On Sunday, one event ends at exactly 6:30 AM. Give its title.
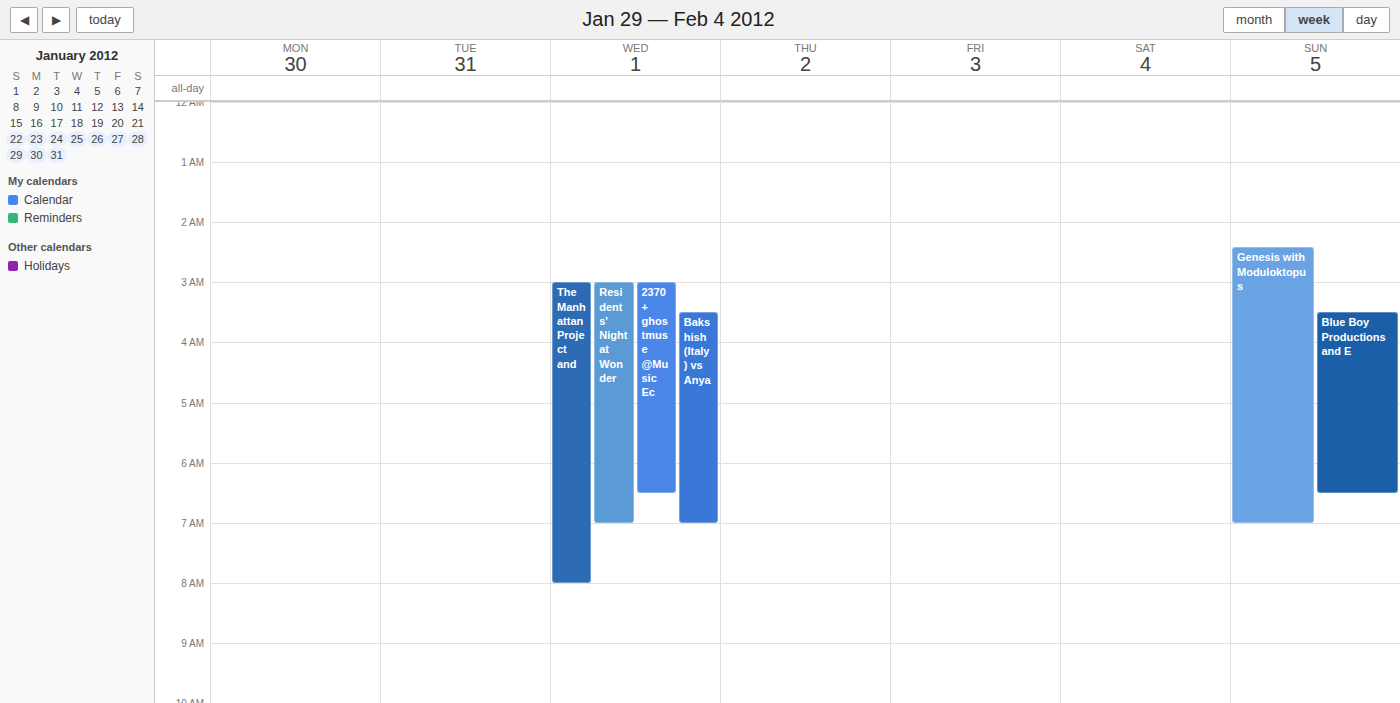
"Blue Boy Productions and E"